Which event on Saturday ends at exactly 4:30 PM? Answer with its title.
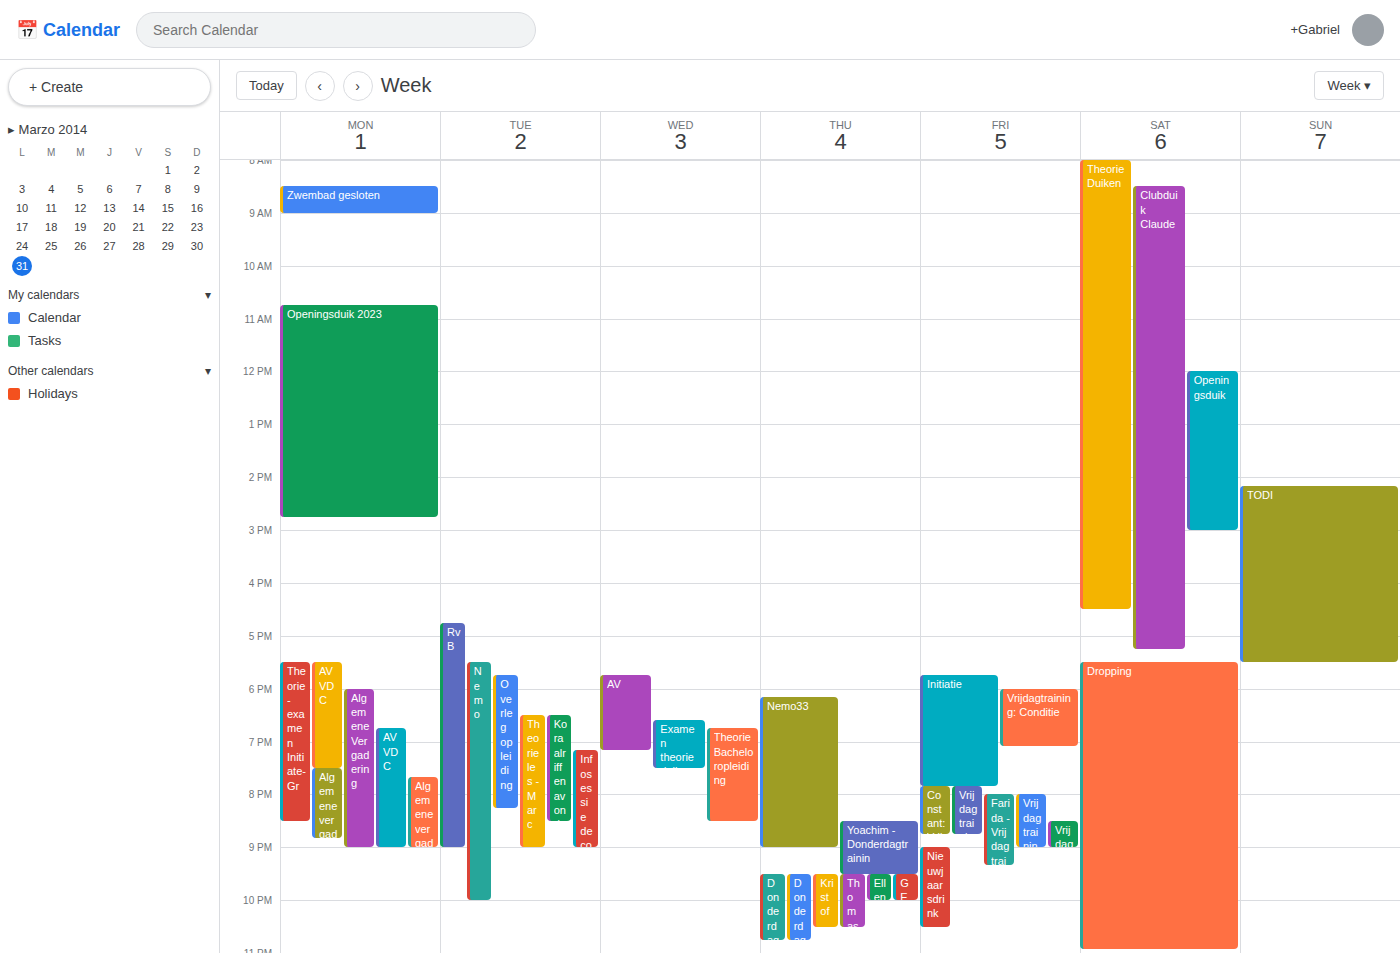
"Theorie Duiken"